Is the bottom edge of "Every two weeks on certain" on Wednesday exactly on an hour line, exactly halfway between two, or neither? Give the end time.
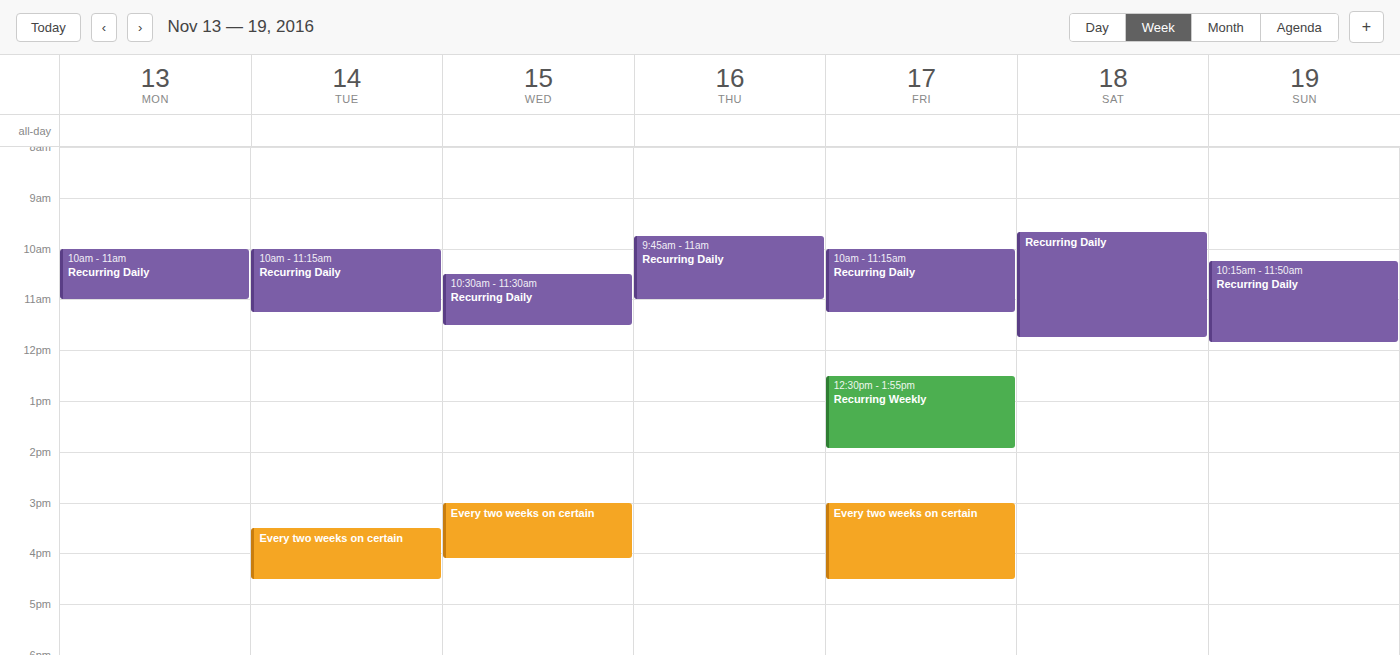
4:05 PM -- neither: 5 minutes below the 4 PM line and 55 minutes above the 5 PM line.